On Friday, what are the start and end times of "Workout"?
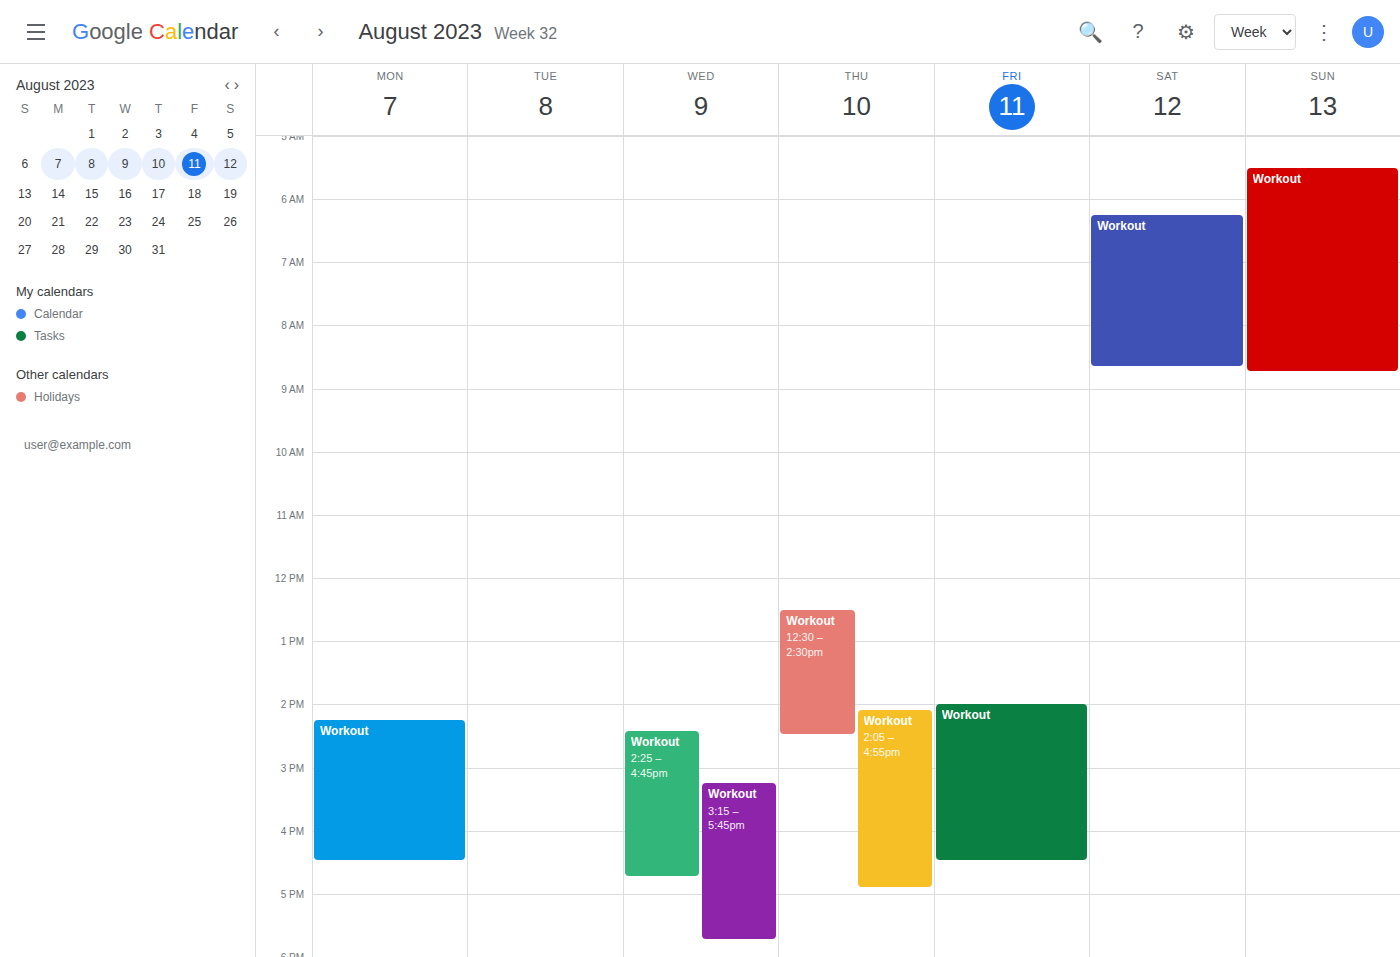
2:00 PM to 4:30 PM